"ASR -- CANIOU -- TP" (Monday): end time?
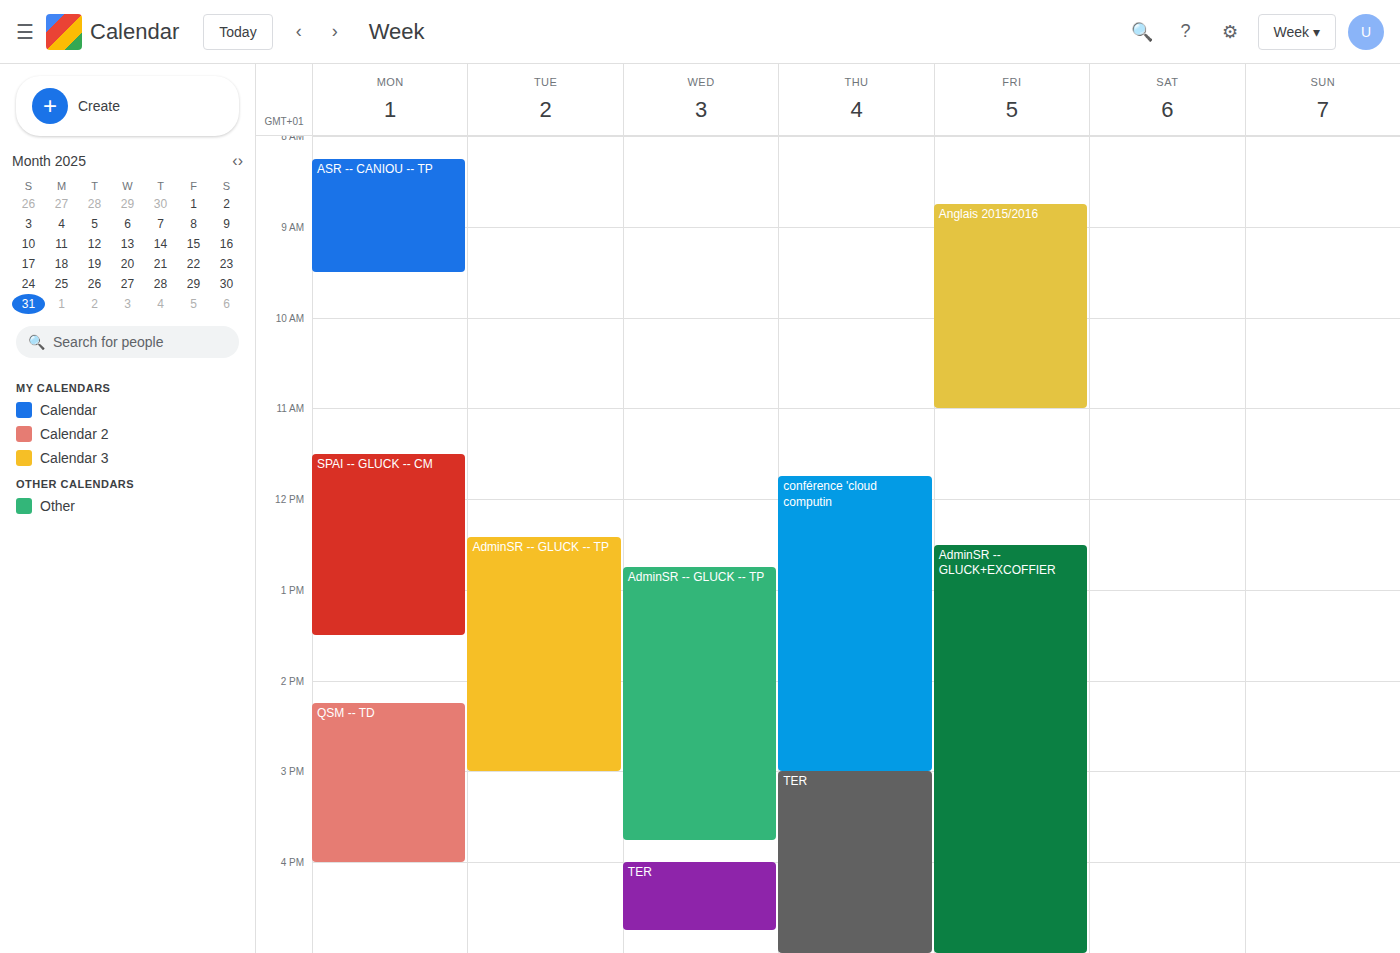
9:30 AM